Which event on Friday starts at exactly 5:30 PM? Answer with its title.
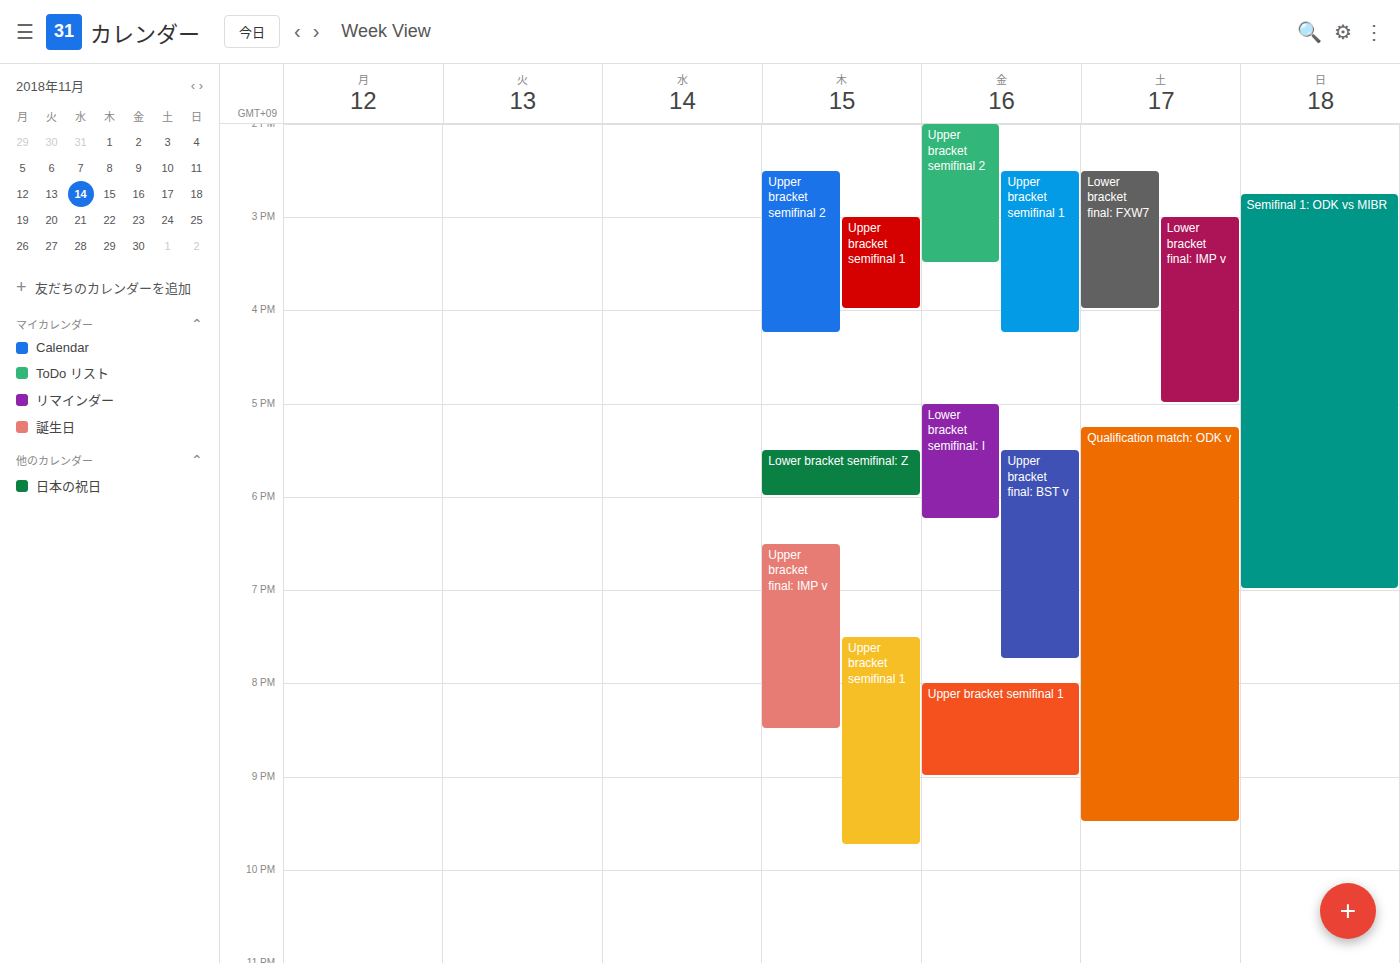
"Upper bracket final: BST v"